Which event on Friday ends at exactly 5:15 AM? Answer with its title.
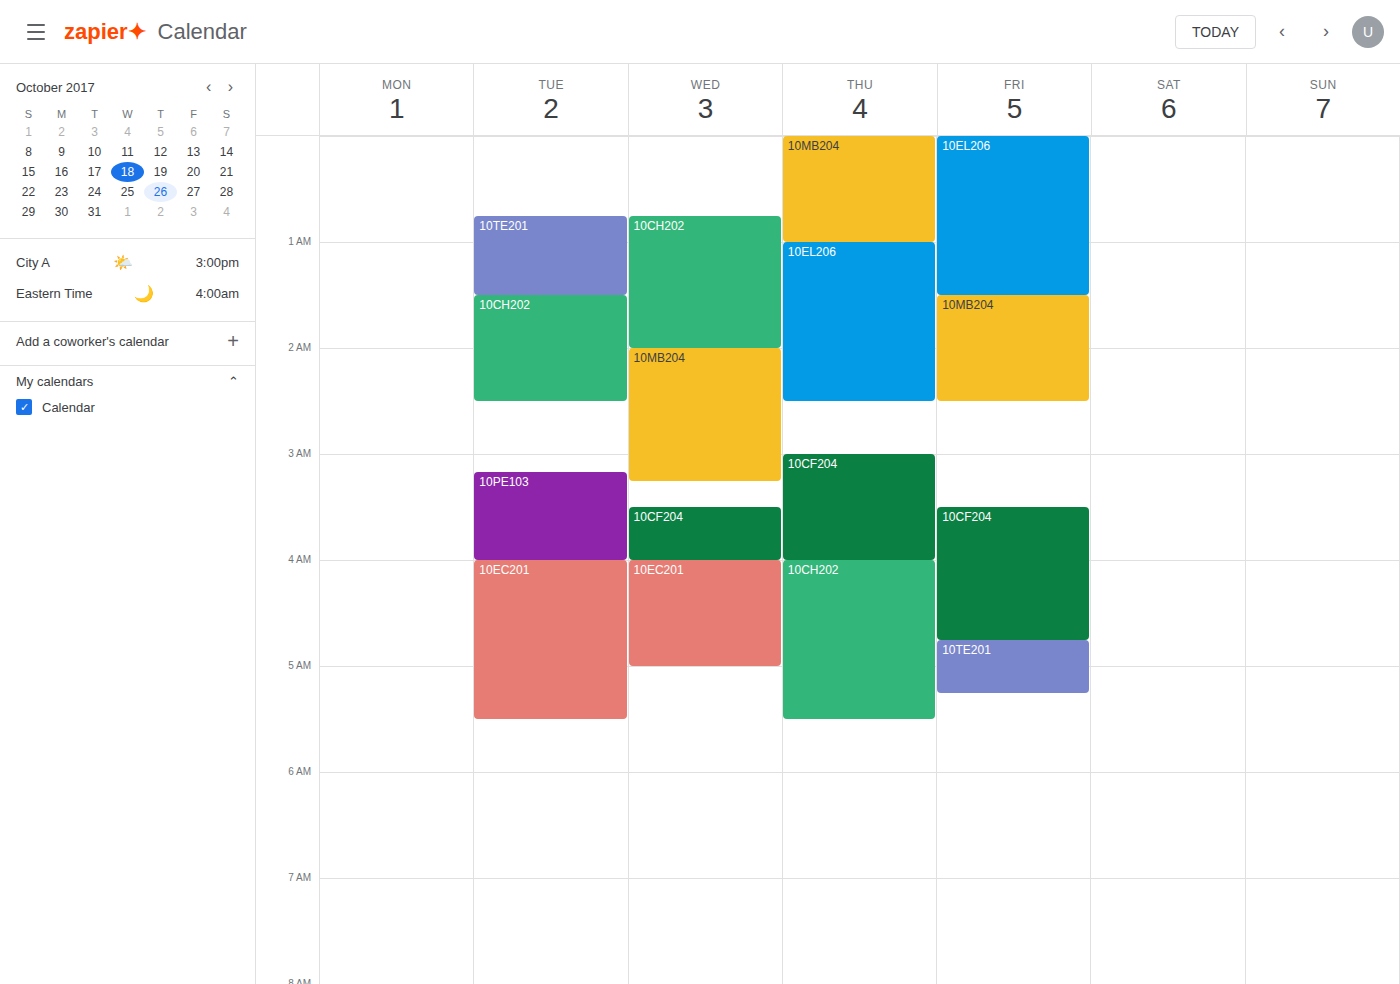
"10TE201"